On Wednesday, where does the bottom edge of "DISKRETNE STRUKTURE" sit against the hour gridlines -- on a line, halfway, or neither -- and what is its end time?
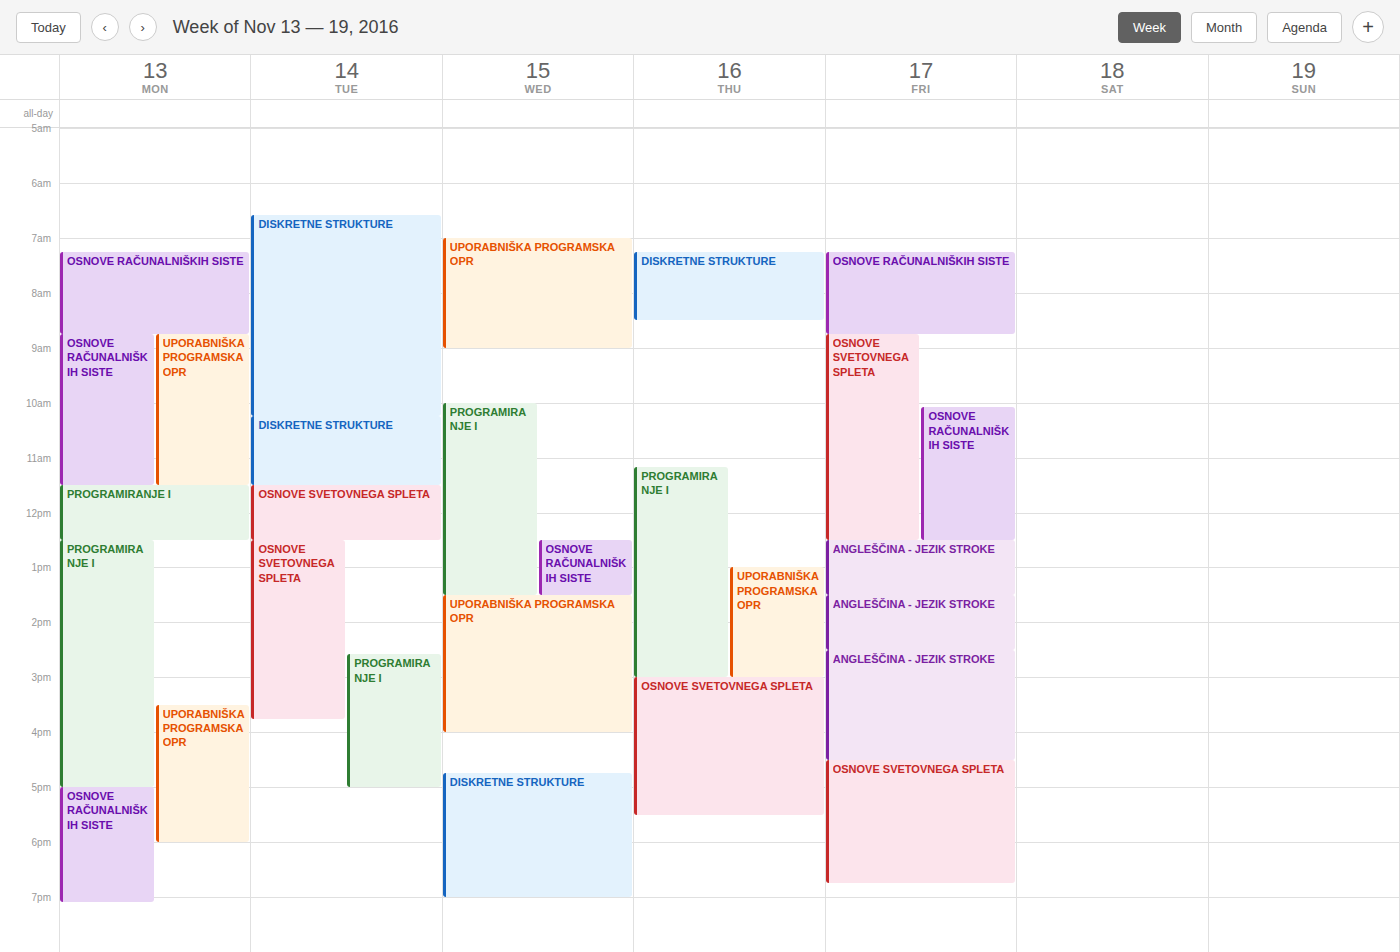
19:00 -- exactly on the 19:00 line.